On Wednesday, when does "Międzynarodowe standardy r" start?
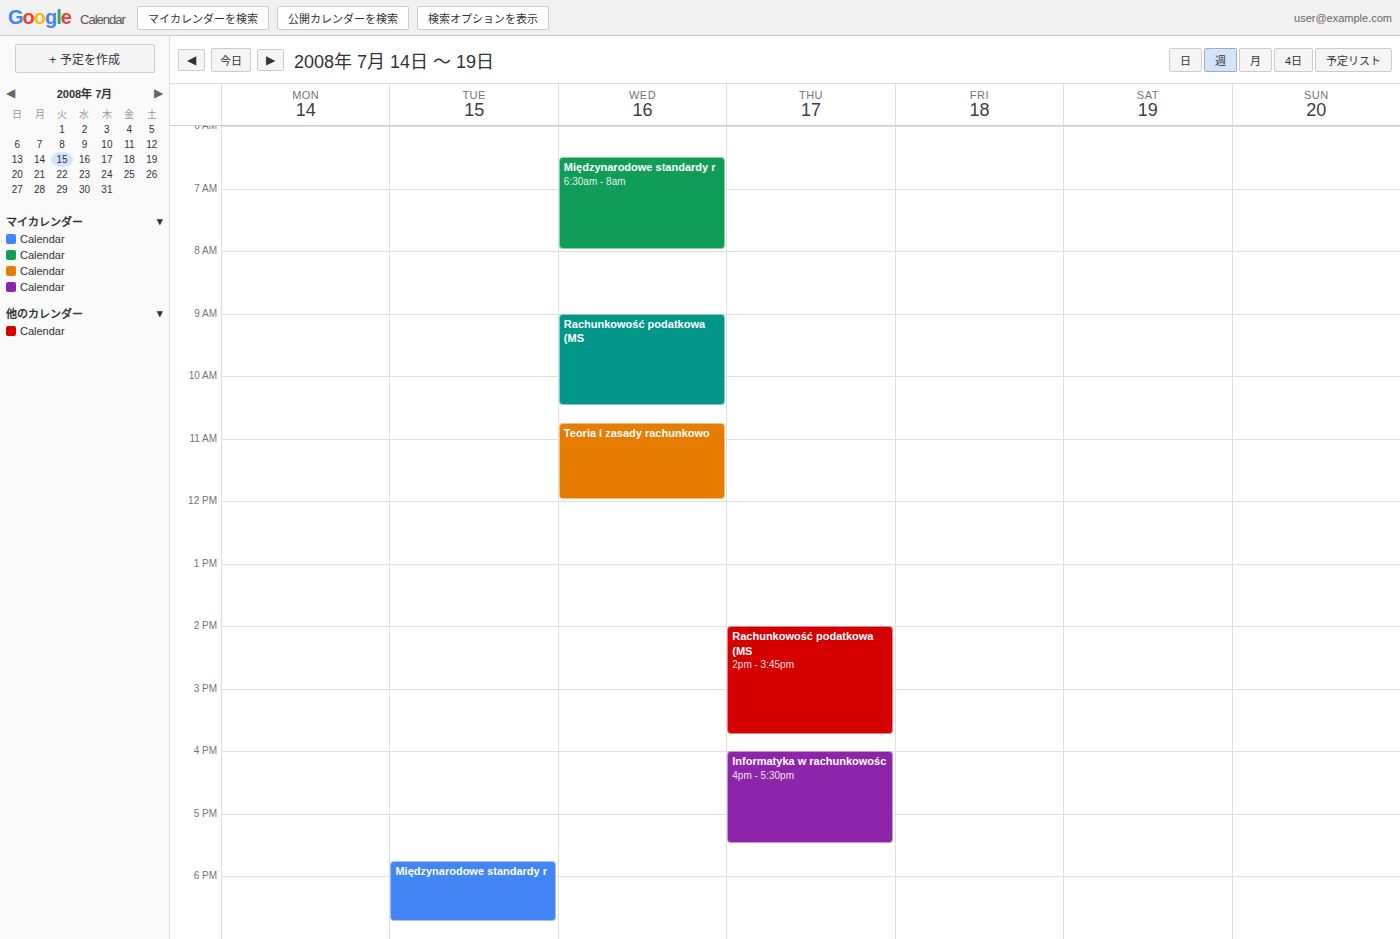
6:30 AM